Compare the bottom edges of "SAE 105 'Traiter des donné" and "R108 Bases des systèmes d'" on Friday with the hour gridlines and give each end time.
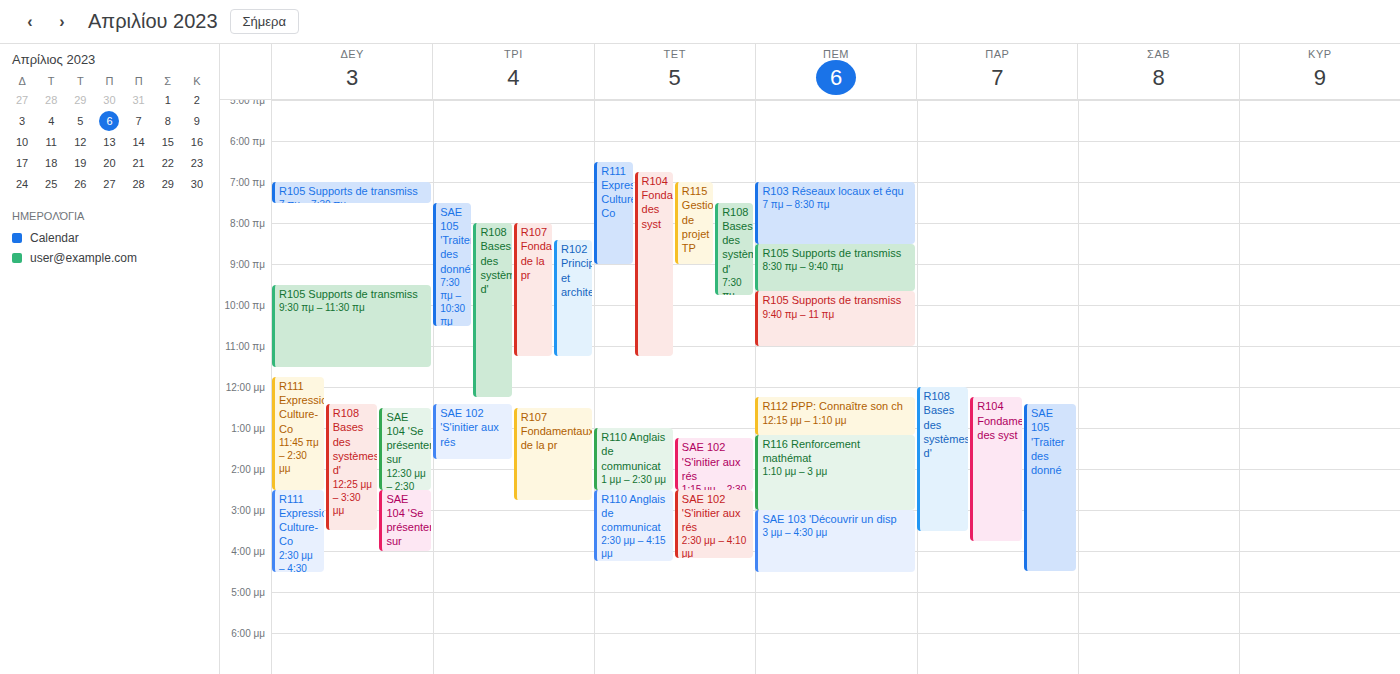
"SAE 105 'Traiter des donné": 4:30 PM, halfway between the 4 PM and 5 PM lines. "R108 Bases des systèmes d'": 3:30 PM, halfway between the 3 PM and 4 PM lines.